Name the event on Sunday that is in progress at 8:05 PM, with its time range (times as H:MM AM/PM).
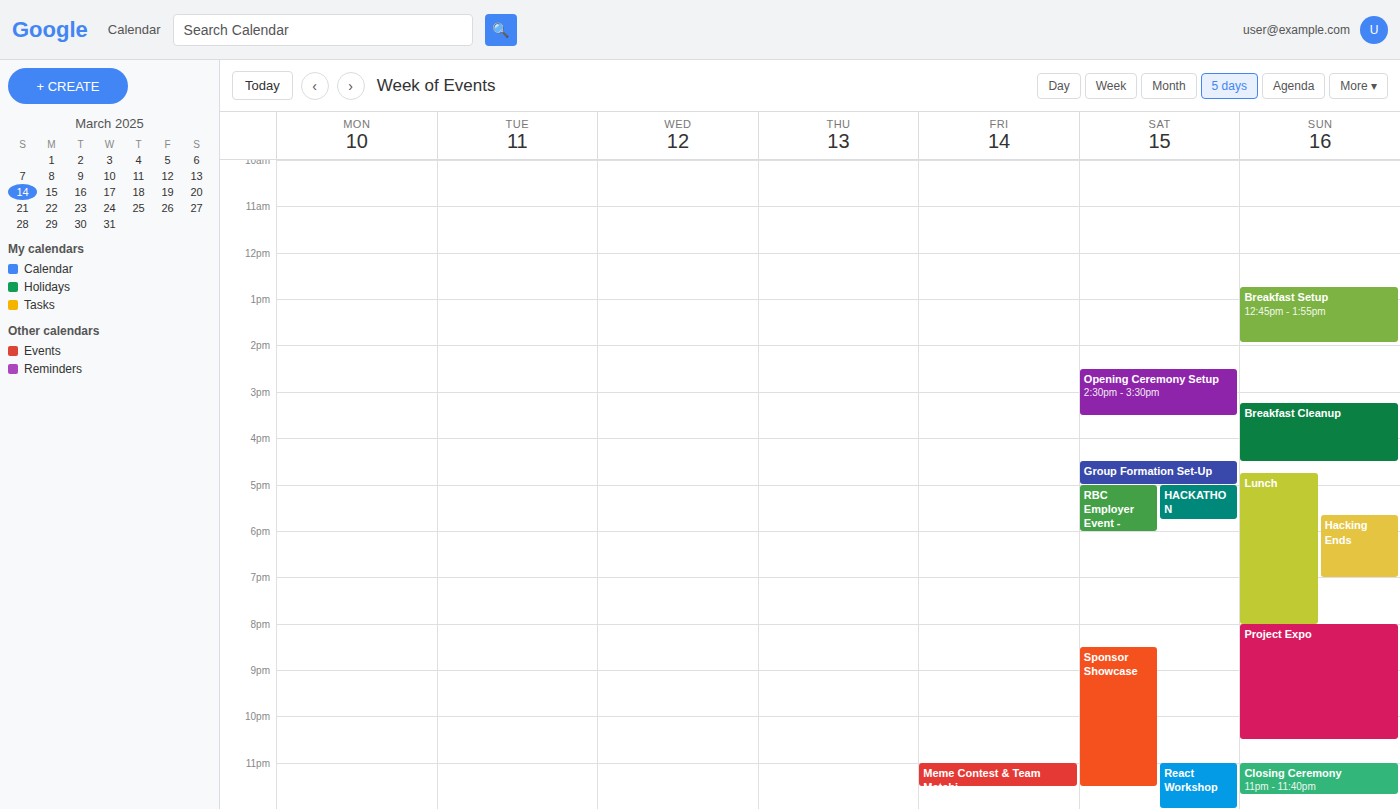
"Project Expo", 8:00 PM to 10:30 PM